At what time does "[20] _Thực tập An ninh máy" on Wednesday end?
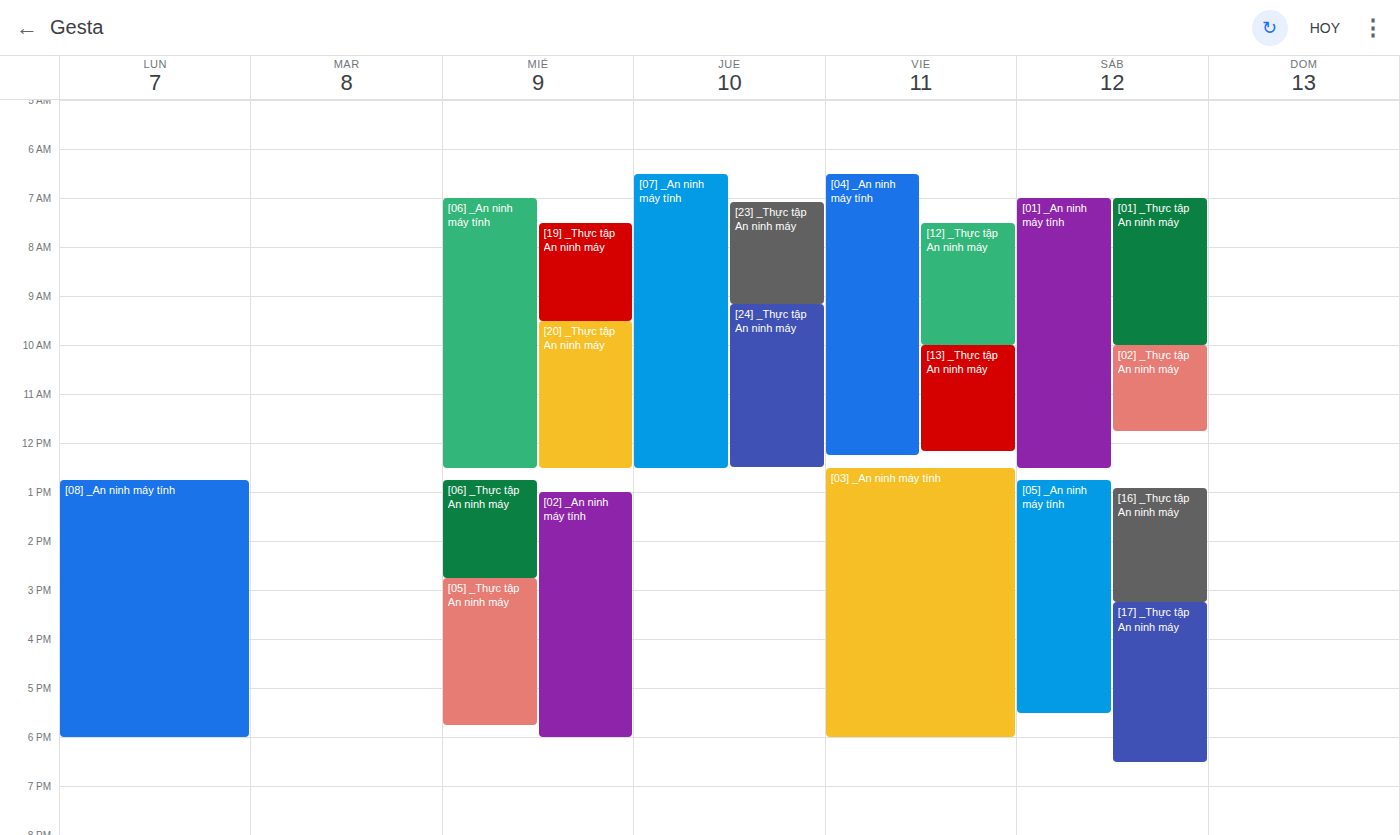
12:30 PM